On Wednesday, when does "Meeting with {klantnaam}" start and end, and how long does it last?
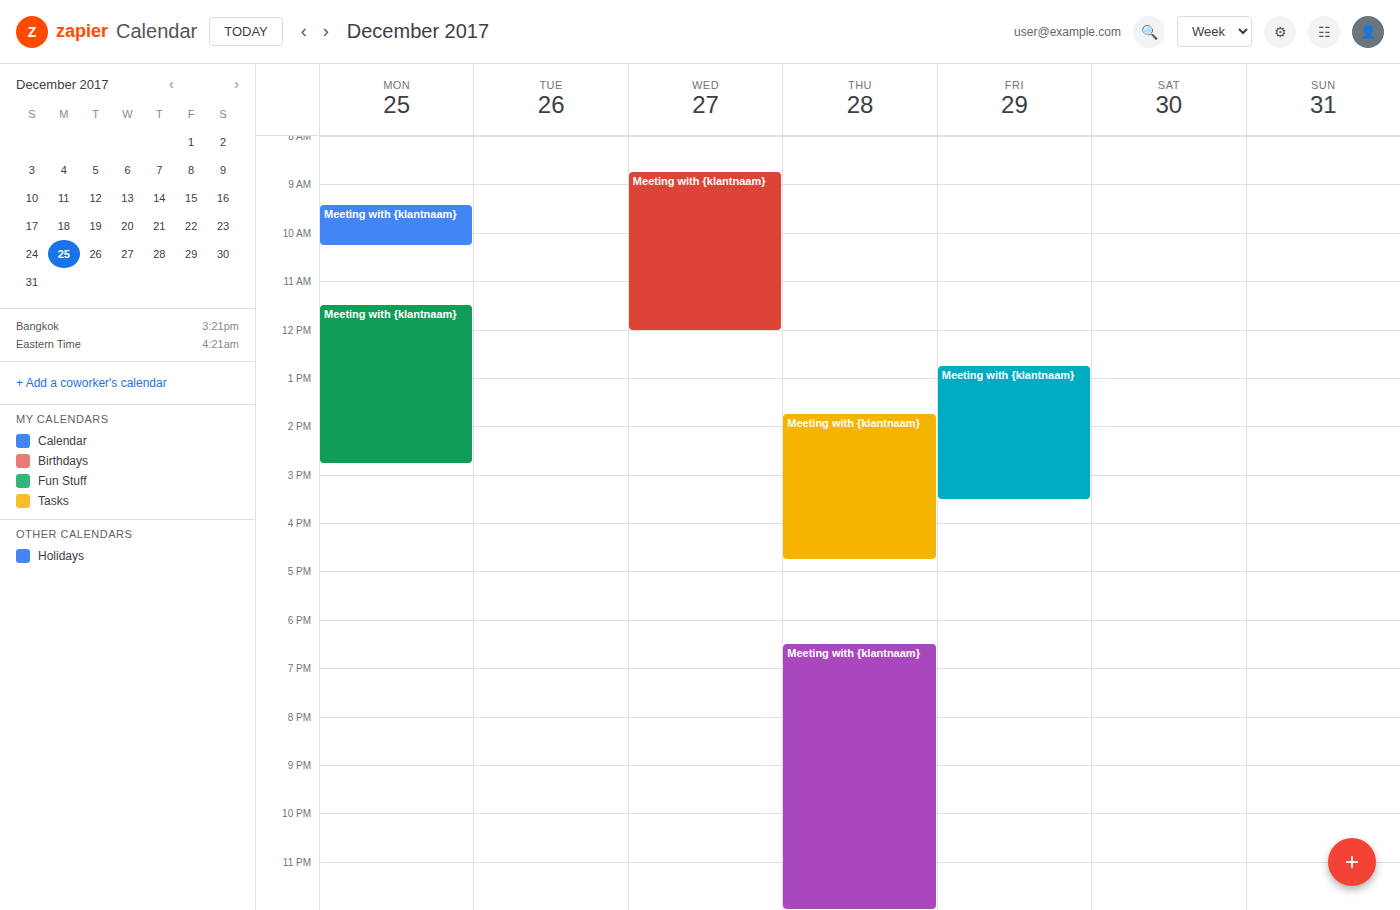
8:45 AM to 12:00 PM, 3 hours 15 minutes